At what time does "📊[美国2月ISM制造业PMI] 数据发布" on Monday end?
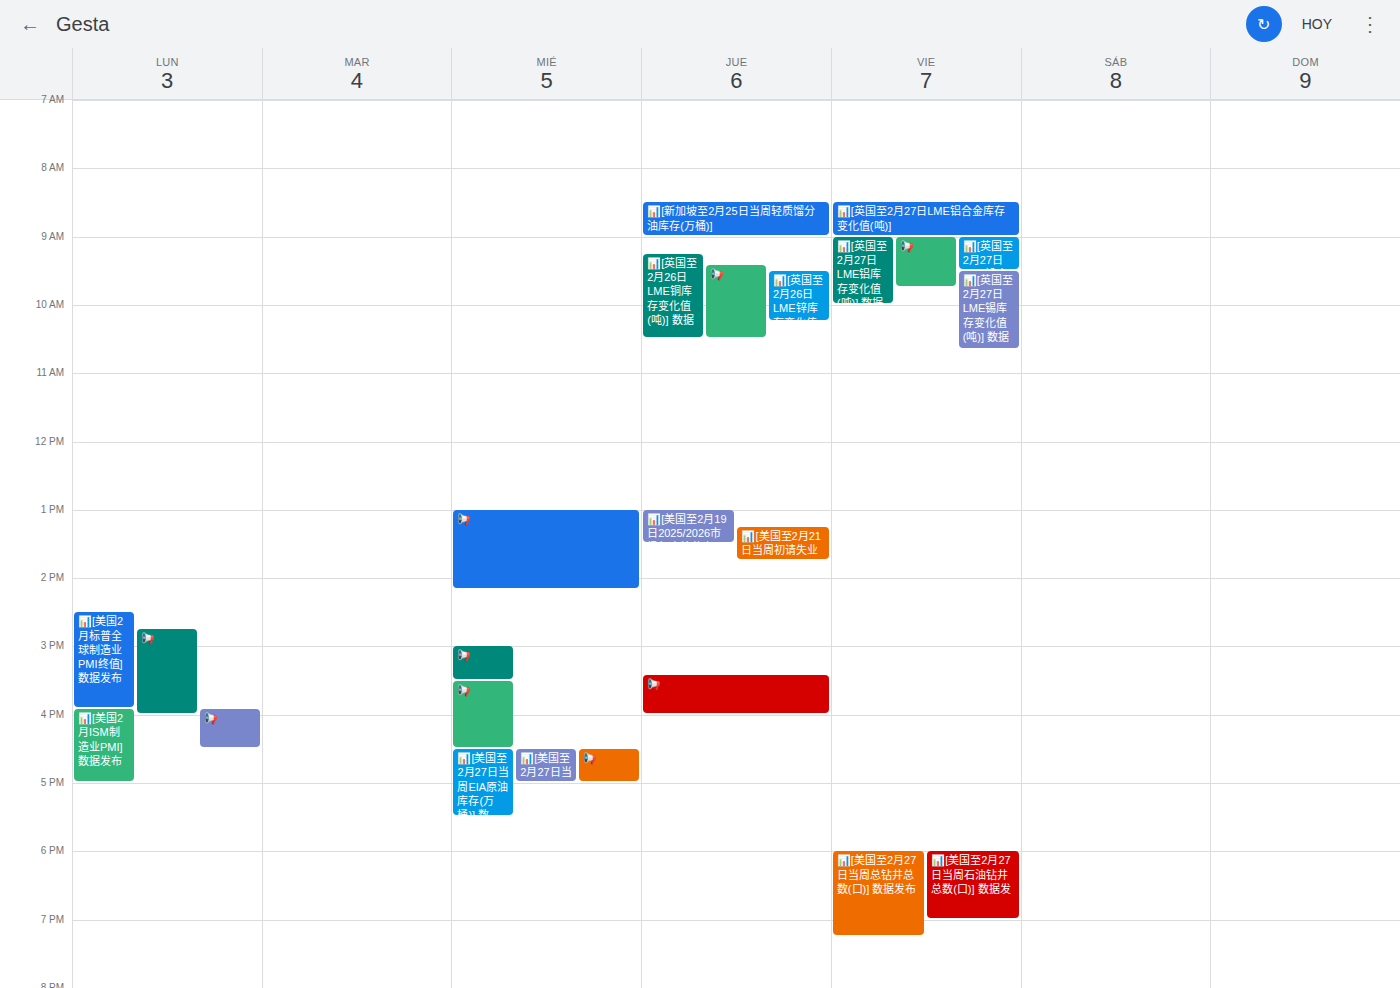
5:00 PM